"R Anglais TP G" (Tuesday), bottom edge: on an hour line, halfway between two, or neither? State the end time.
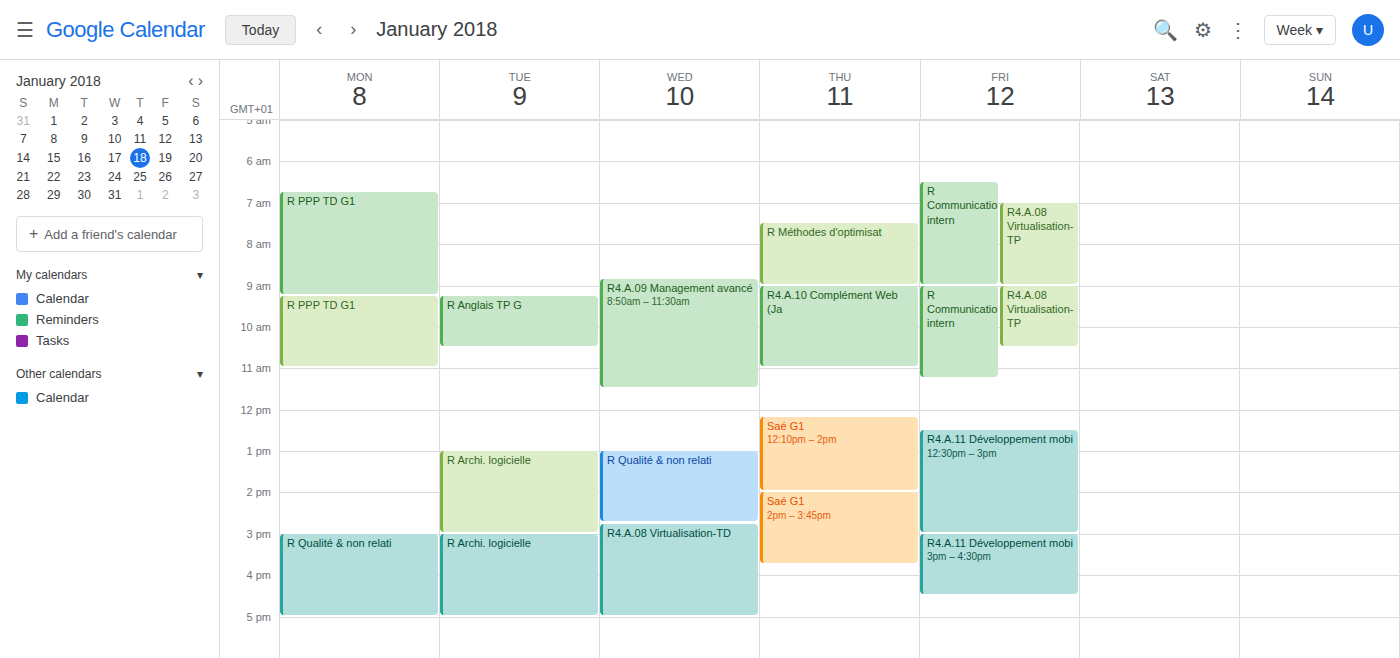
10:30 -- halfway between the 10:00 and 11:00 lines.